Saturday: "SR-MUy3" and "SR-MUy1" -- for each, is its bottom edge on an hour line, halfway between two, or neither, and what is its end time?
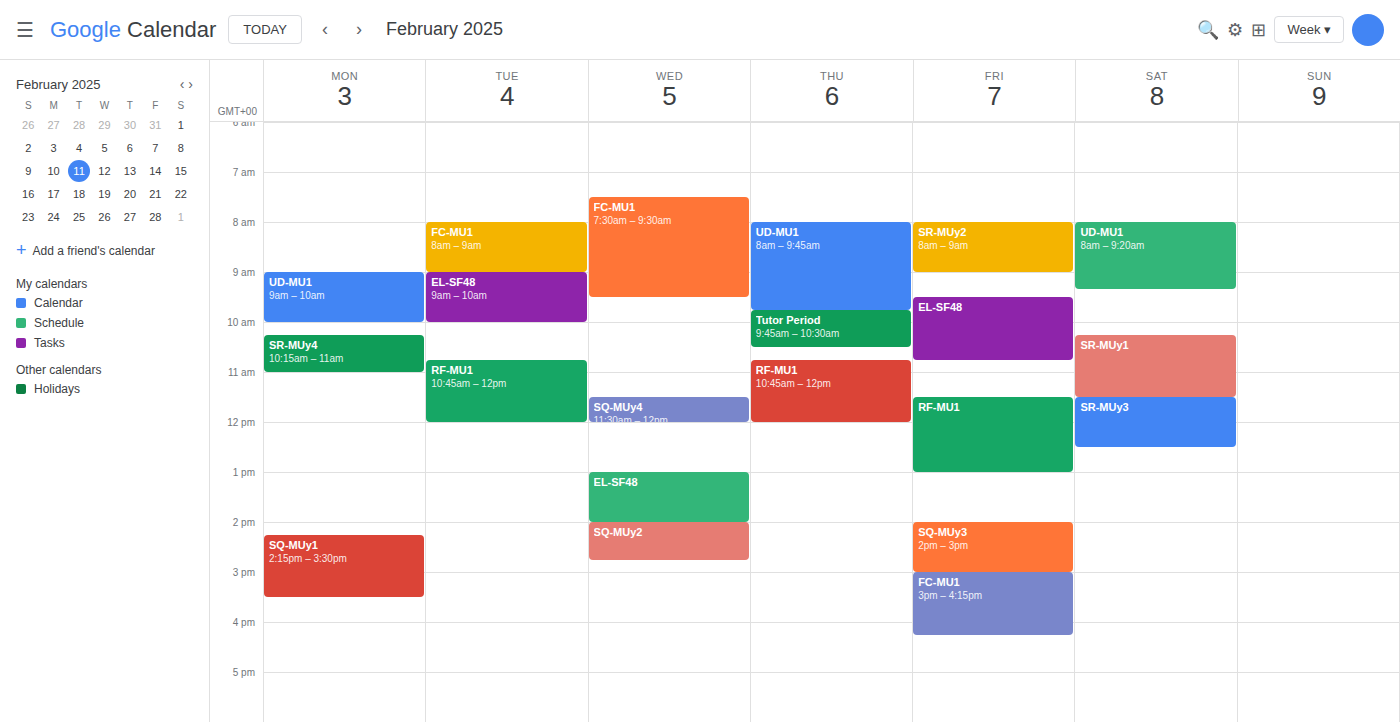
"SR-MUy3": 12:30 PM, halfway between the 12 PM and 1 PM lines. "SR-MUy1": 11:30 AM, halfway between the 11 AM and 12 PM lines.